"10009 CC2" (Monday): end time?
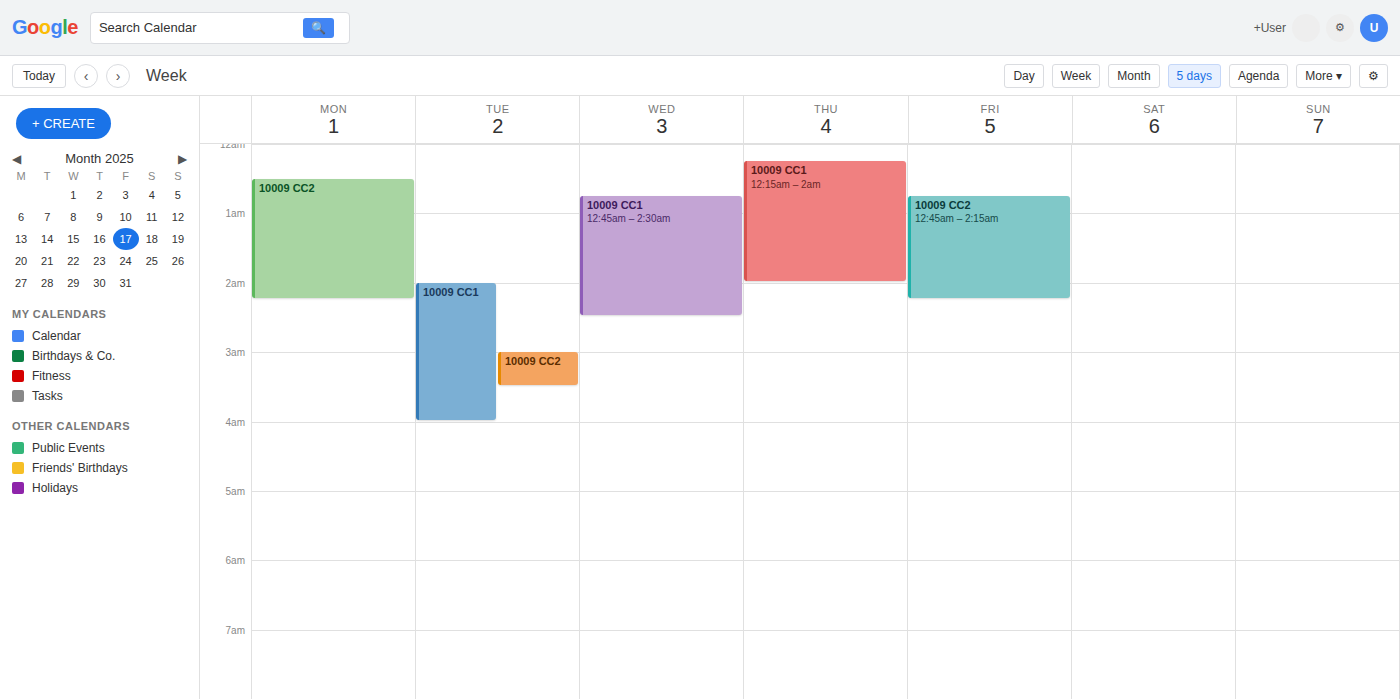
2:15 AM